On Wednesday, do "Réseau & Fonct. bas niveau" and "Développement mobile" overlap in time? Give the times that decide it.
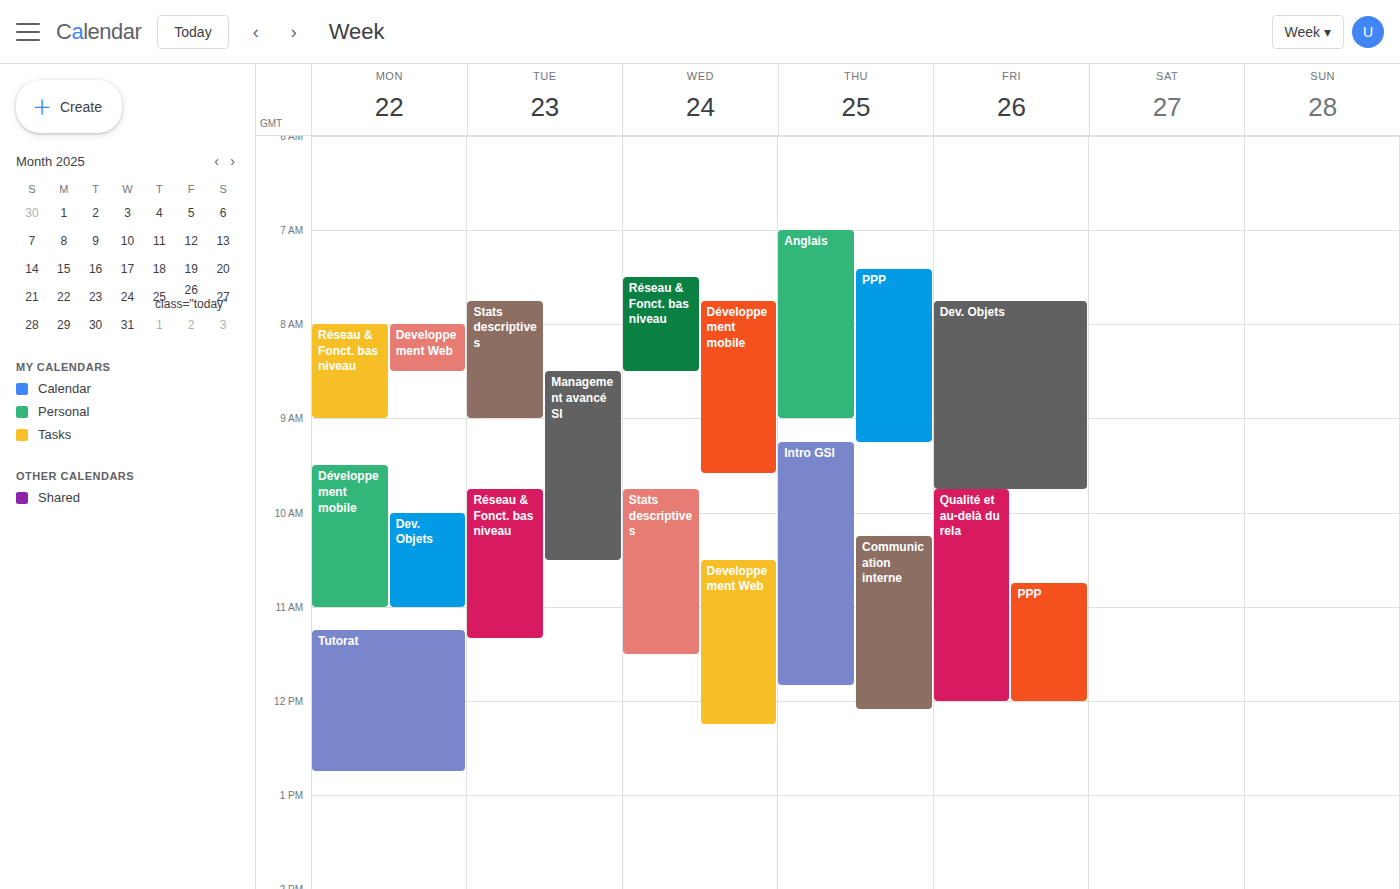
"Développement mobile" starts at 7:45 AM, before "Réseau & Fonct. bas niveau" ends at 8:30 AM -- they overlap.